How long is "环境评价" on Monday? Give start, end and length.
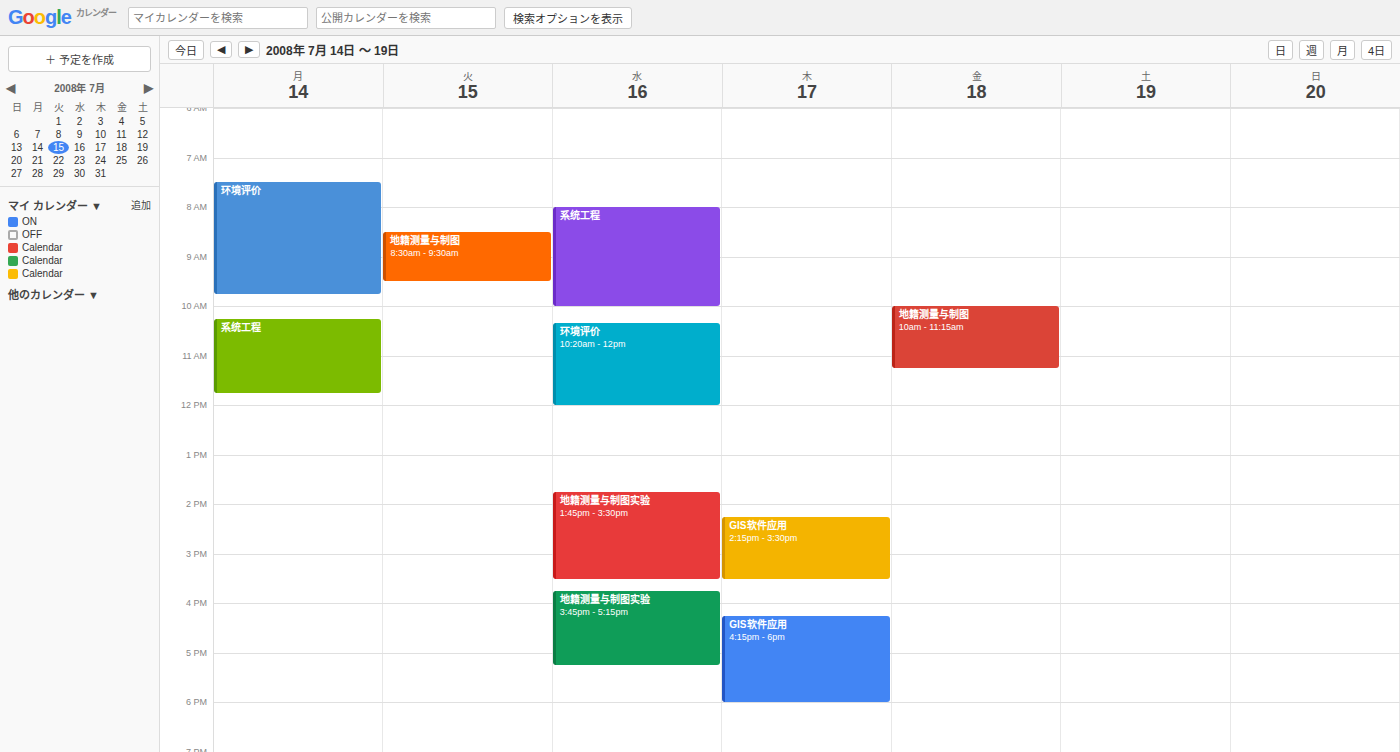
7:30 AM to 9:45 AM, 2 hours 15 minutes